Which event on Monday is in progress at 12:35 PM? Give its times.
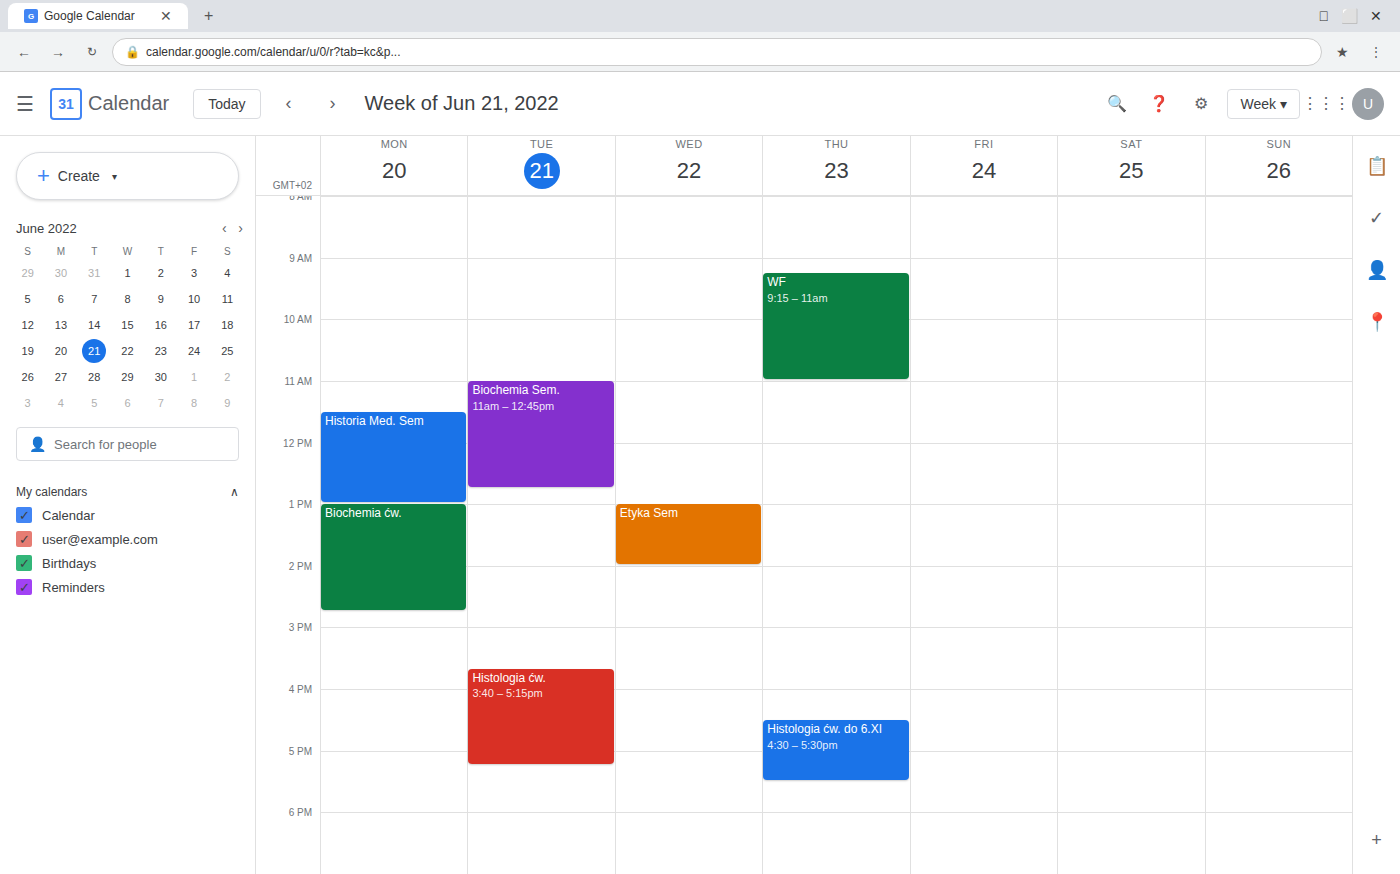
"Historia Med. Sem", 11:30 AM to 1:00 PM